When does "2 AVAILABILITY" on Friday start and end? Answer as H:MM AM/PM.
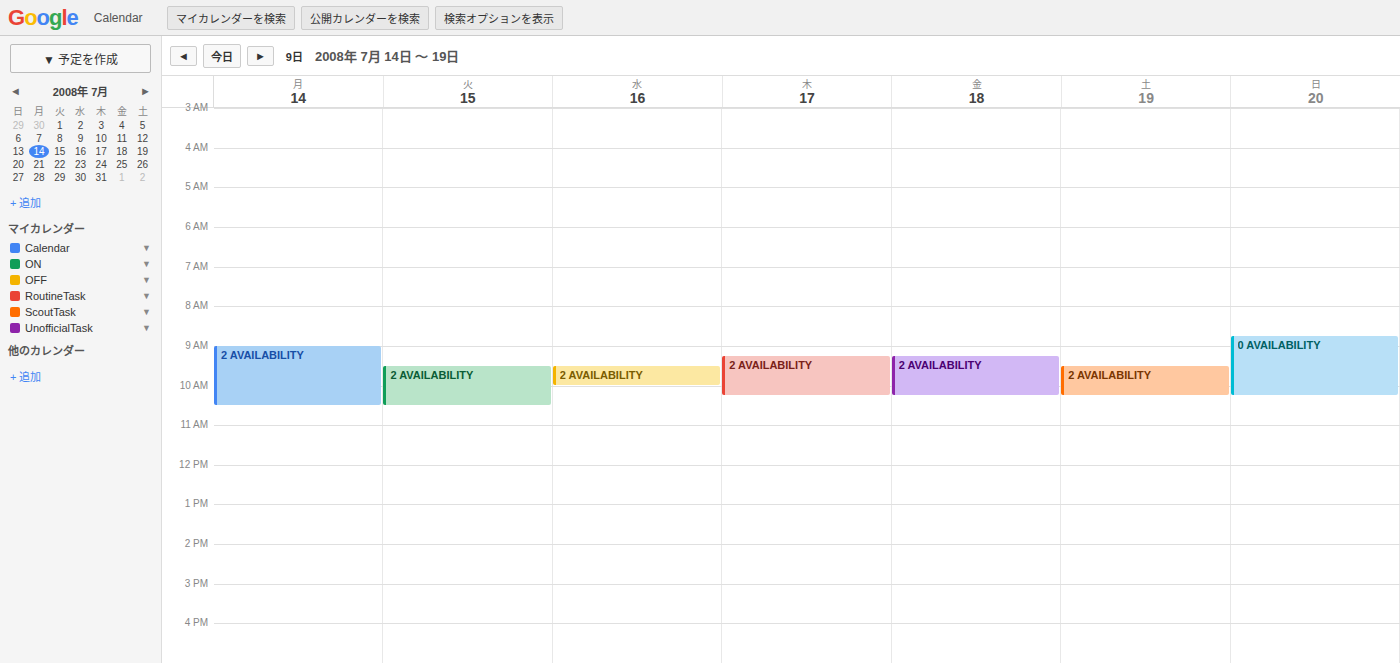
9:15 AM to 10:15 AM